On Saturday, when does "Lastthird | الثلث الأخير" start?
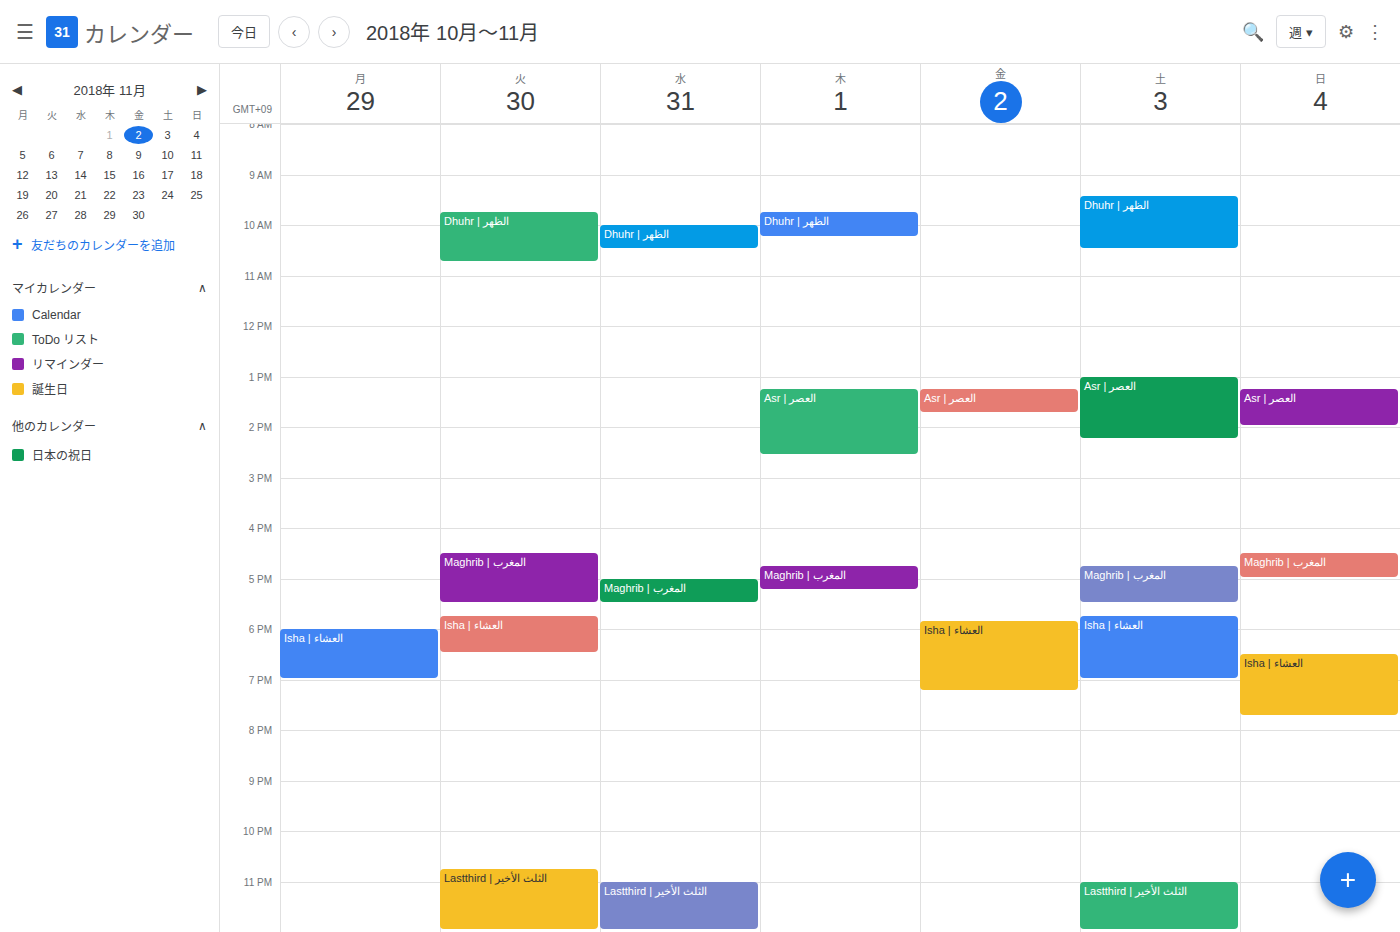
11:00 PM